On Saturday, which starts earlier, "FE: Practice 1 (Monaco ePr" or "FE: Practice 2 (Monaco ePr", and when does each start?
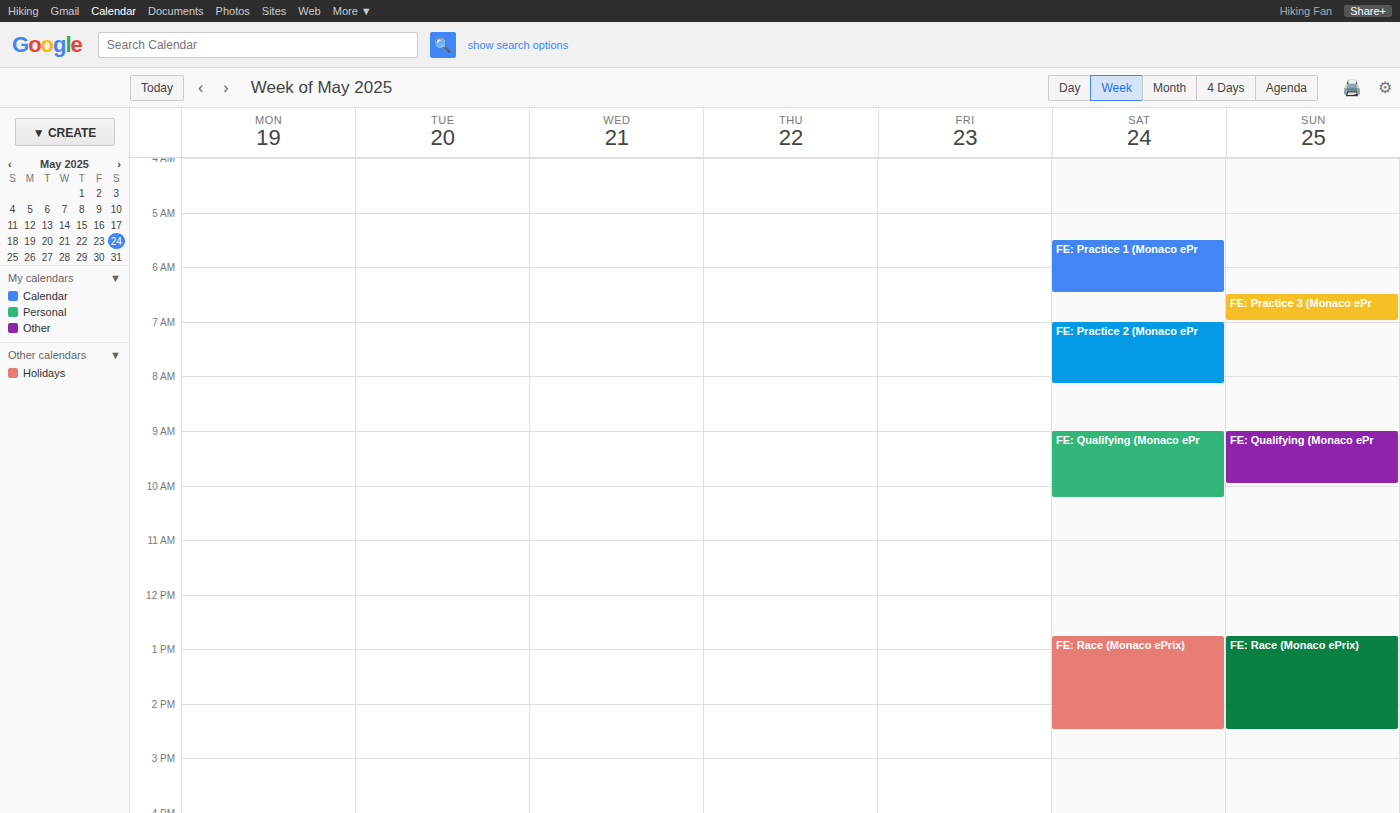
"FE: Practice 1 (Monaco ePr" 5:30 AM; "FE: Practice 2 (Monaco ePr" 7:00 AM.